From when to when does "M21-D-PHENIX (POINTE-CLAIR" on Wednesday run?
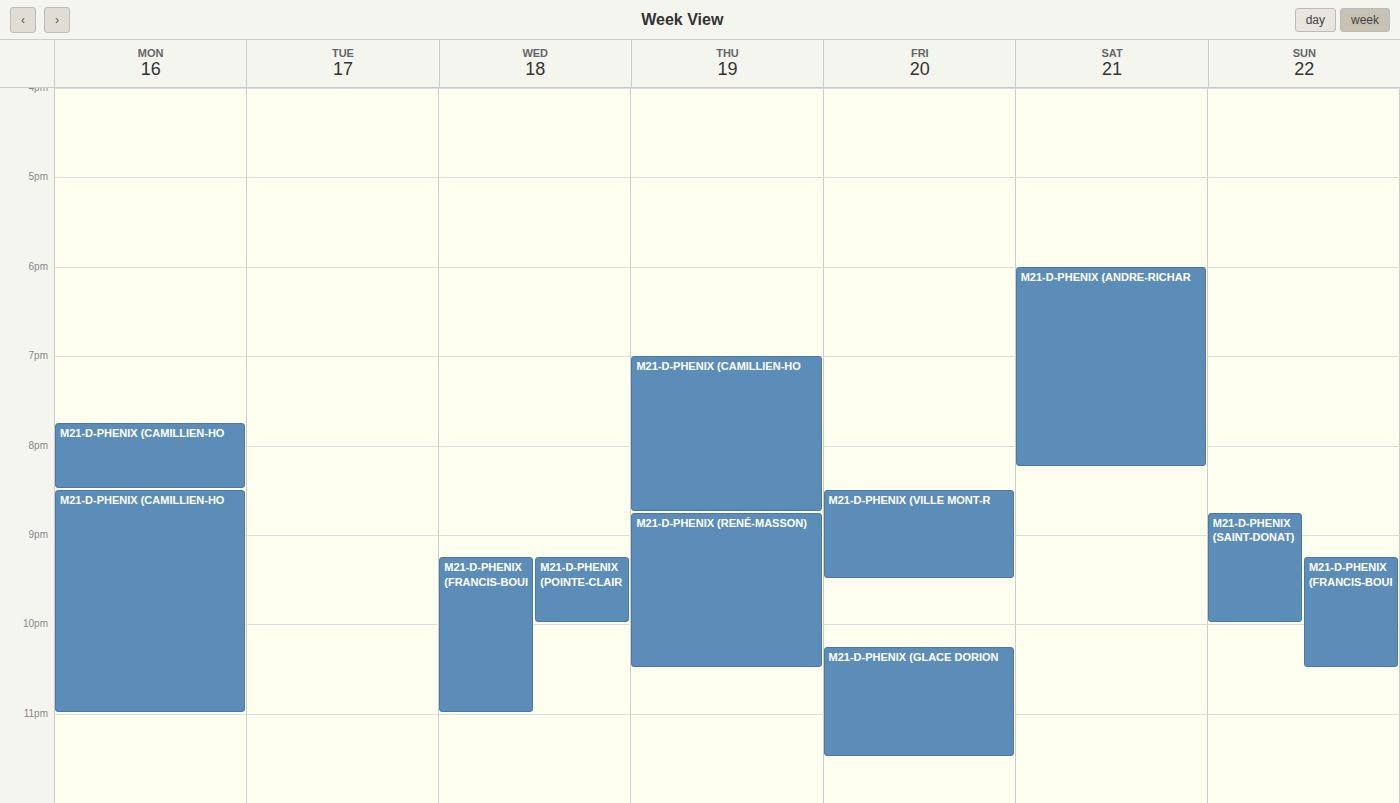
21:15 to 22:00